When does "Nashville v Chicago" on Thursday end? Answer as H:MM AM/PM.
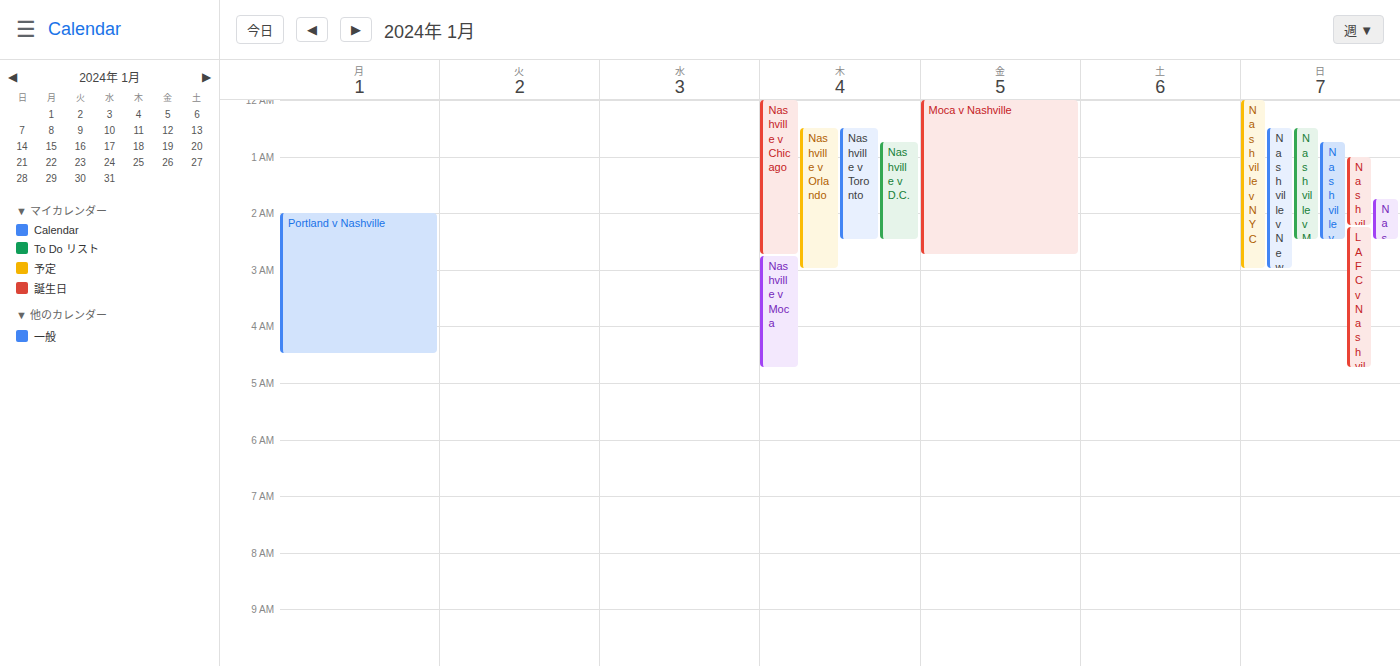
2:45 AM